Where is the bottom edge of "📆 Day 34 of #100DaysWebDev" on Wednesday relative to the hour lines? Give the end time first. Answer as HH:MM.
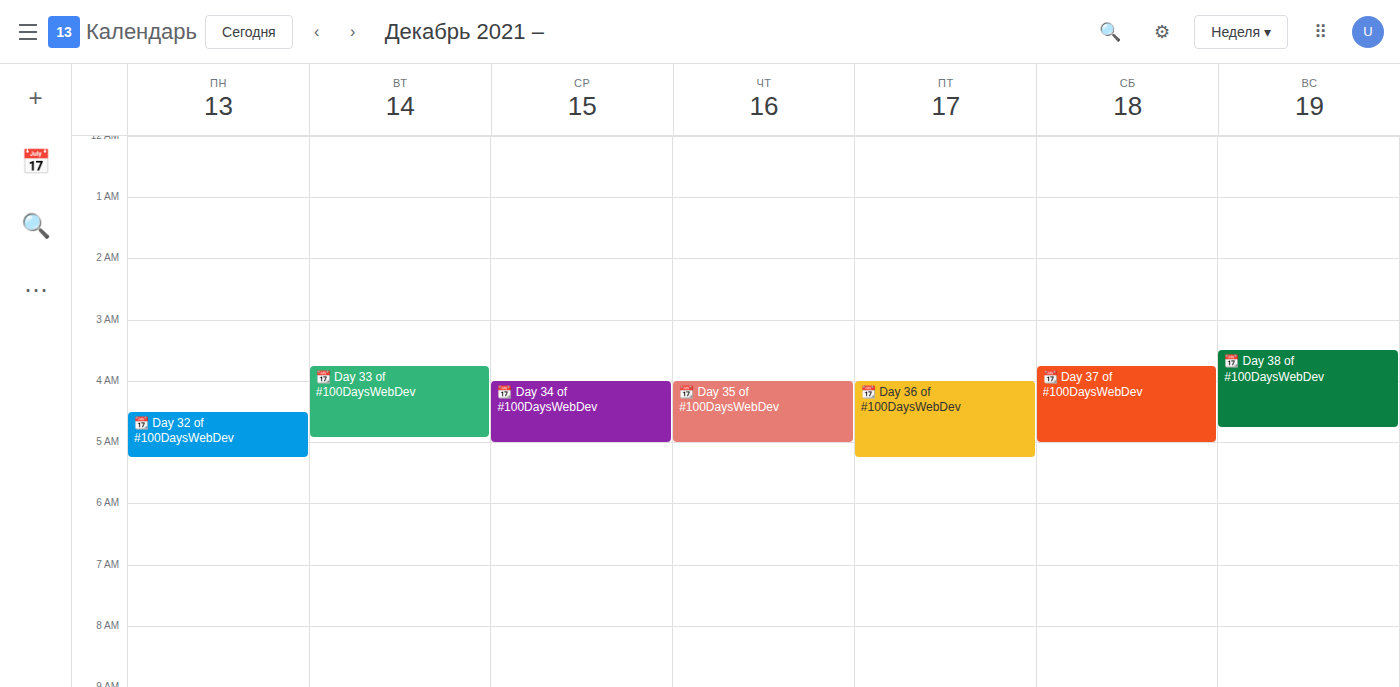
05:00 -- exactly on the 05:00 line.